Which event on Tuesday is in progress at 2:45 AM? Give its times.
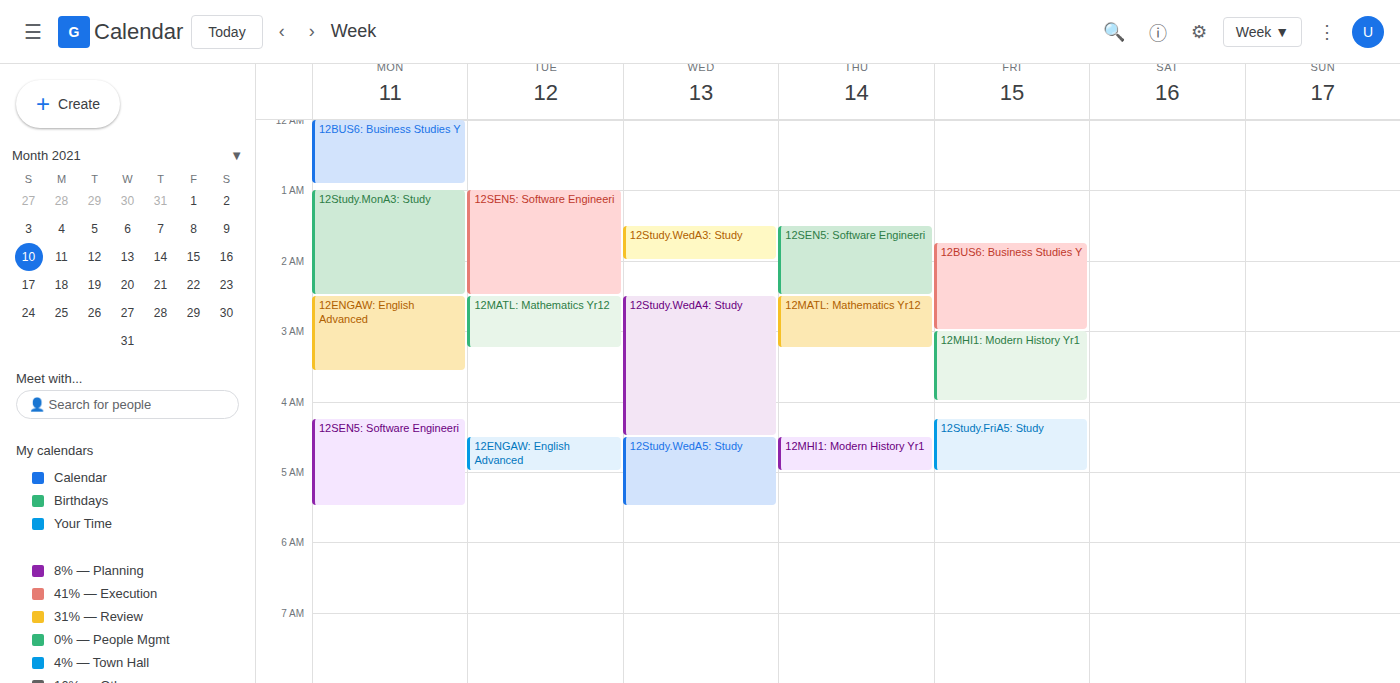
"12MATL: Mathematics Yr12", 2:30 AM to 3:15 AM